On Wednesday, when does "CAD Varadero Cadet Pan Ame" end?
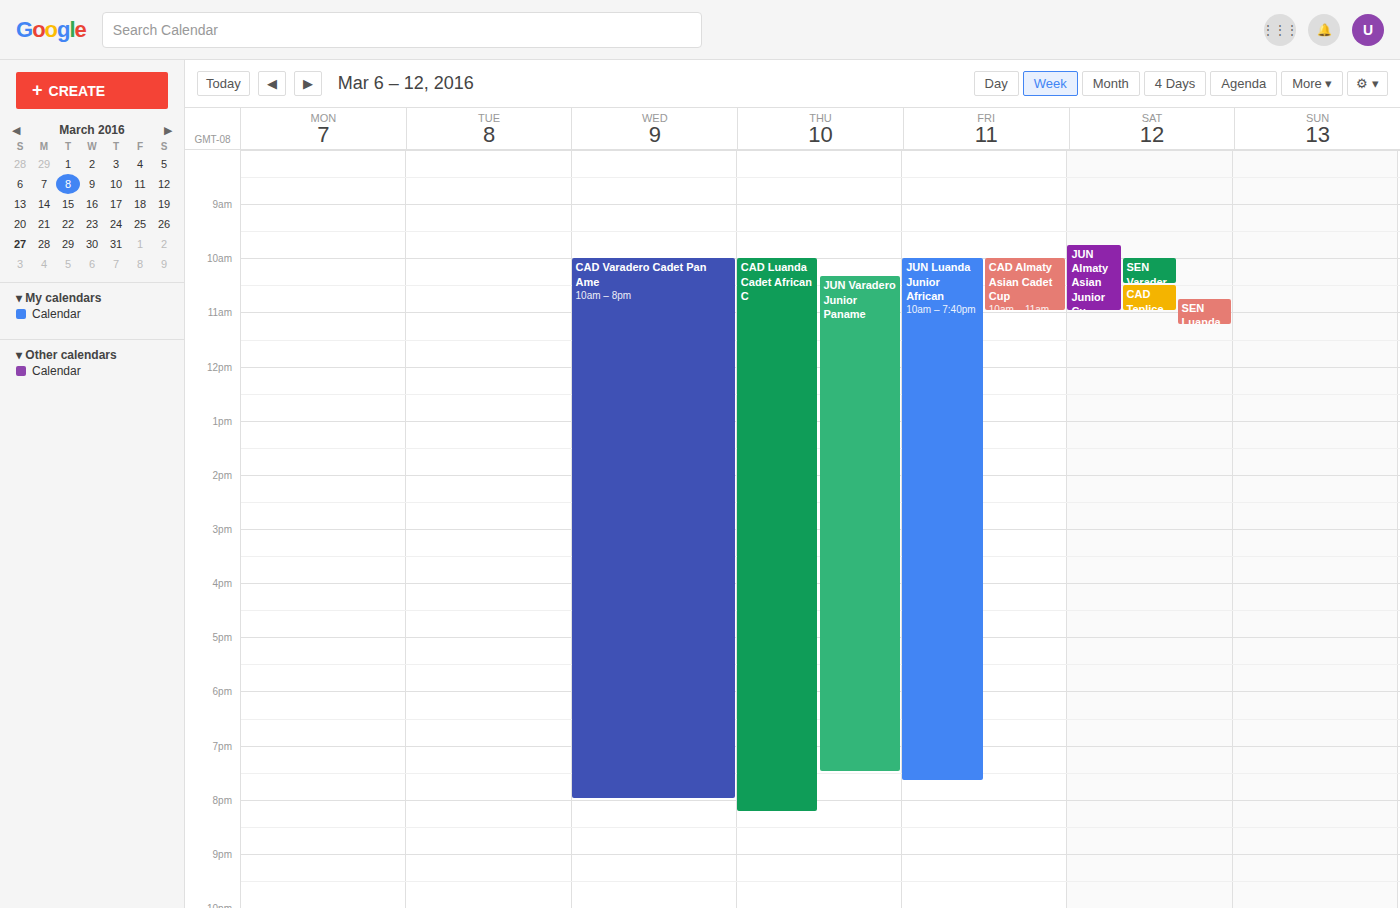
8:00 PM